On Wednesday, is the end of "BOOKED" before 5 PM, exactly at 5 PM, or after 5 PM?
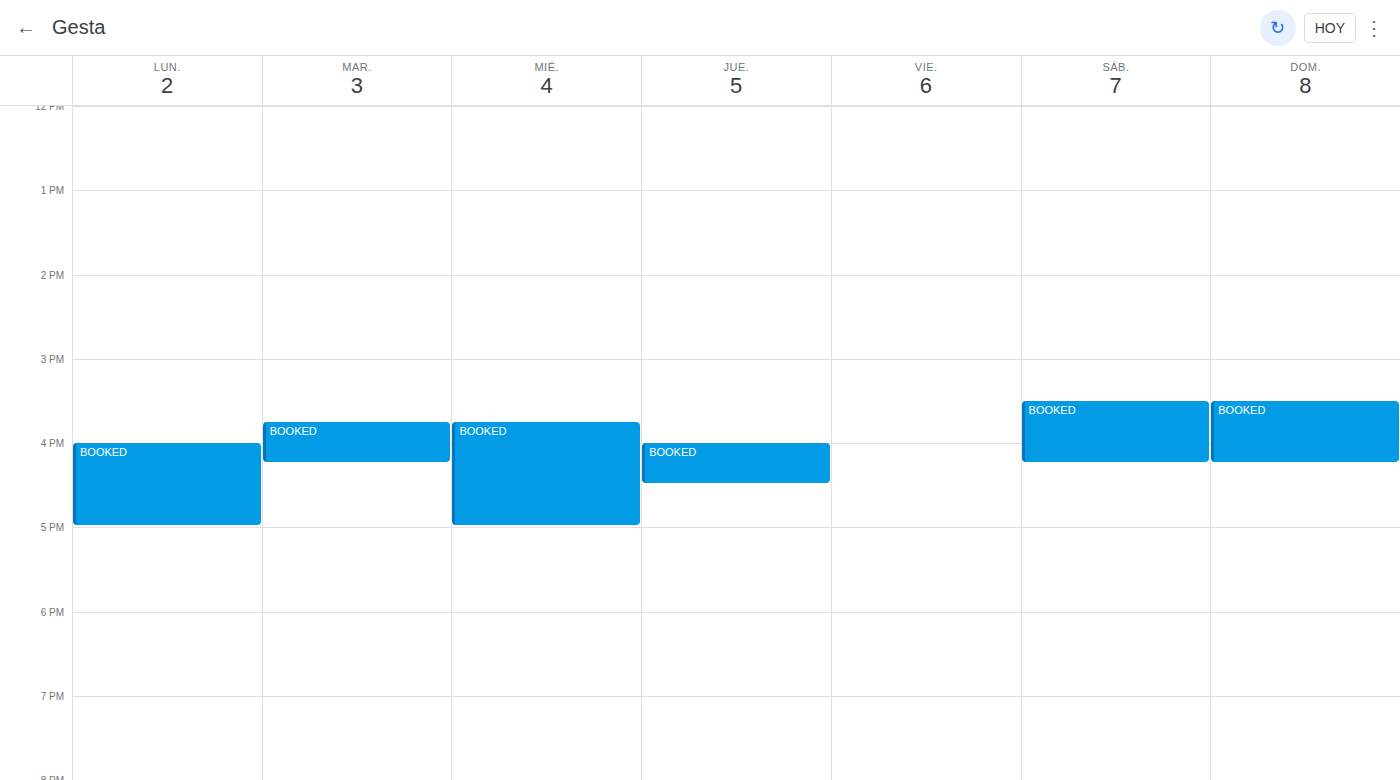
5:00 PM -- exactly at 5 PM, on the 5 PM line.